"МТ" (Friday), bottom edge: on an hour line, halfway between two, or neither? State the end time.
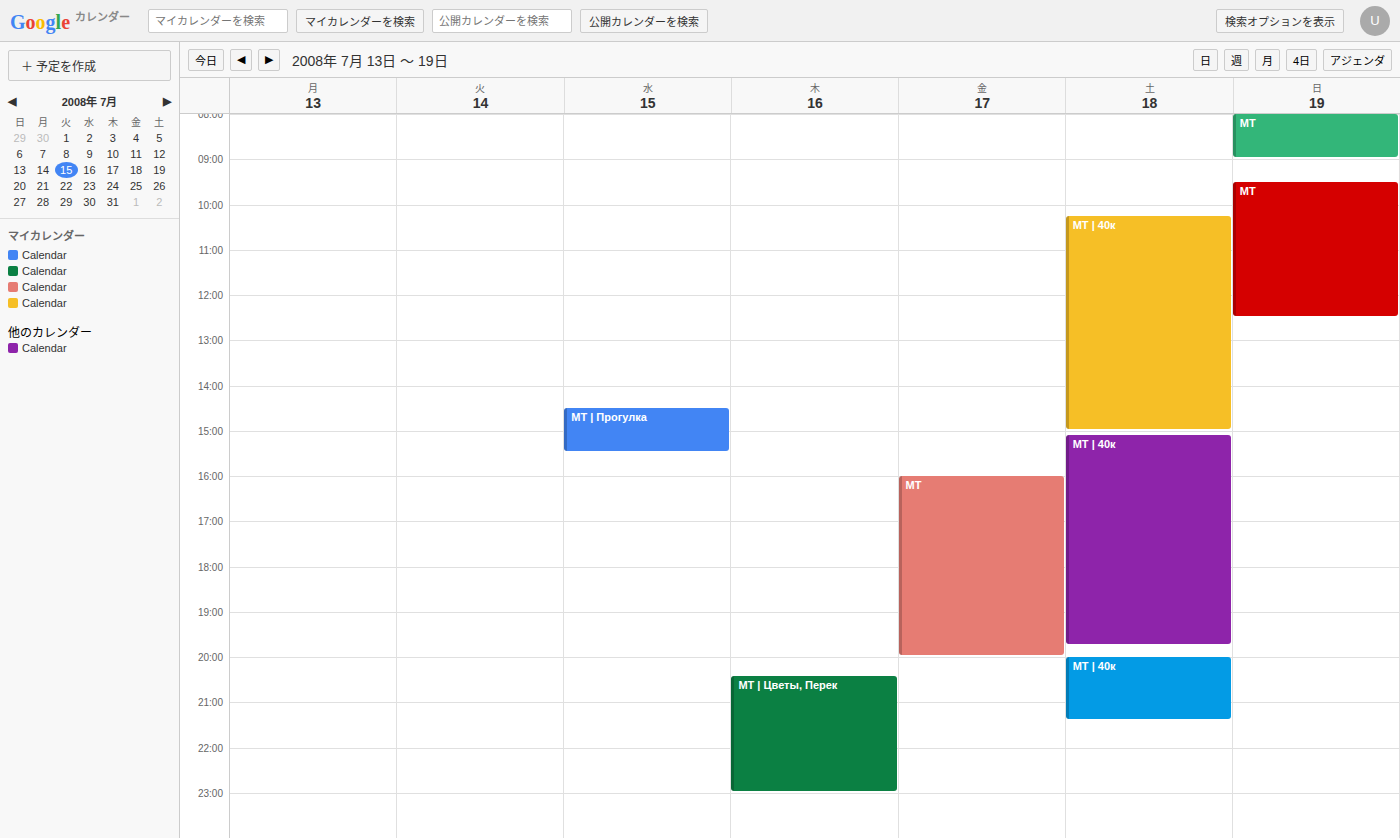
8:00 PM -- exactly on the 8 PM line.